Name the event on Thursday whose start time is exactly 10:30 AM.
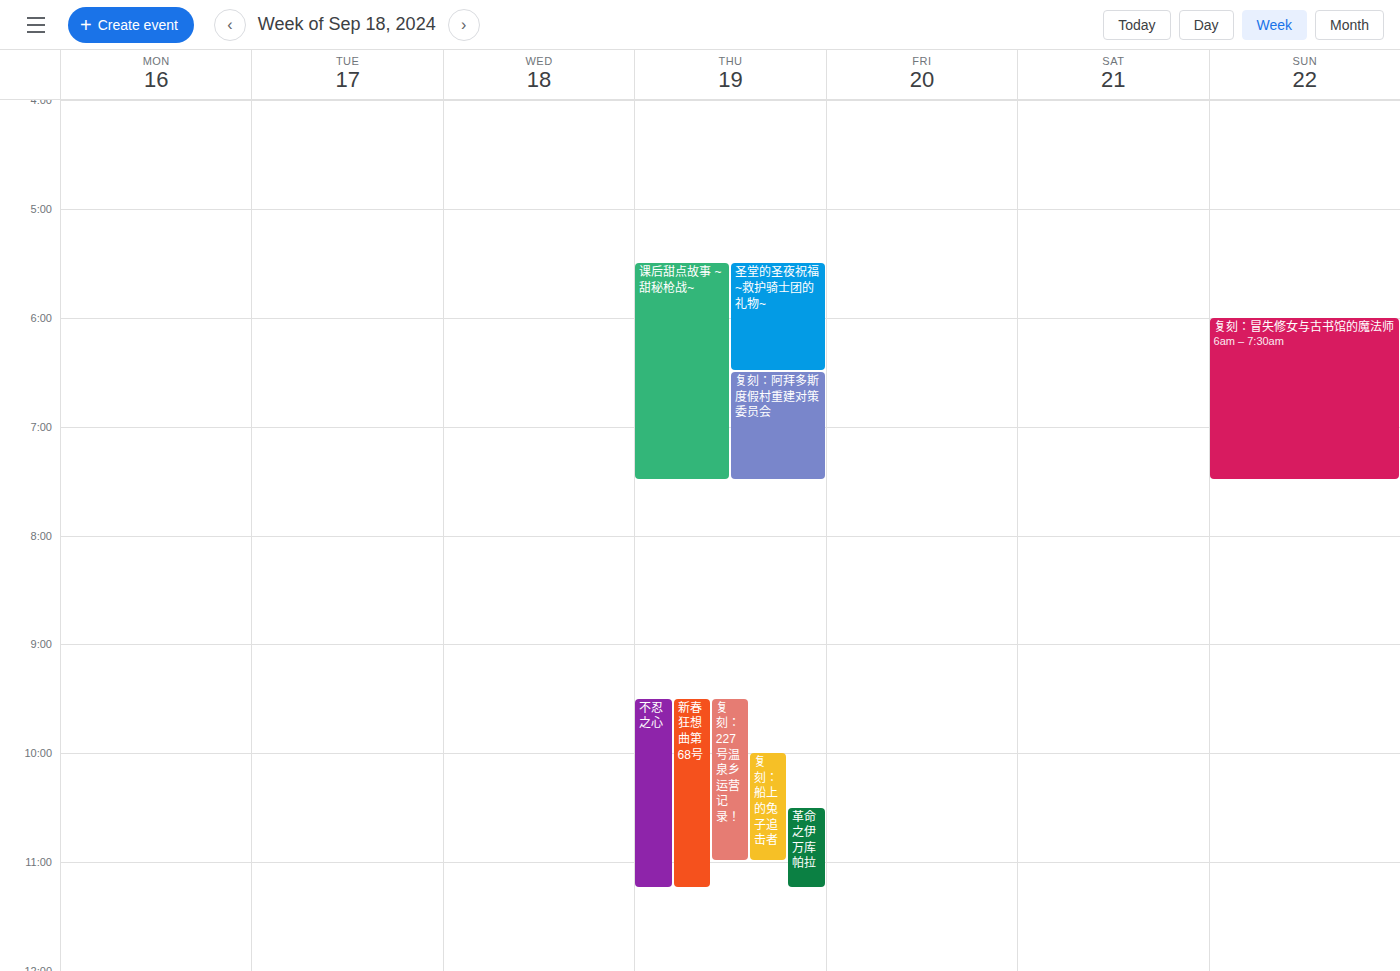
"革命之伊万库帕拉"